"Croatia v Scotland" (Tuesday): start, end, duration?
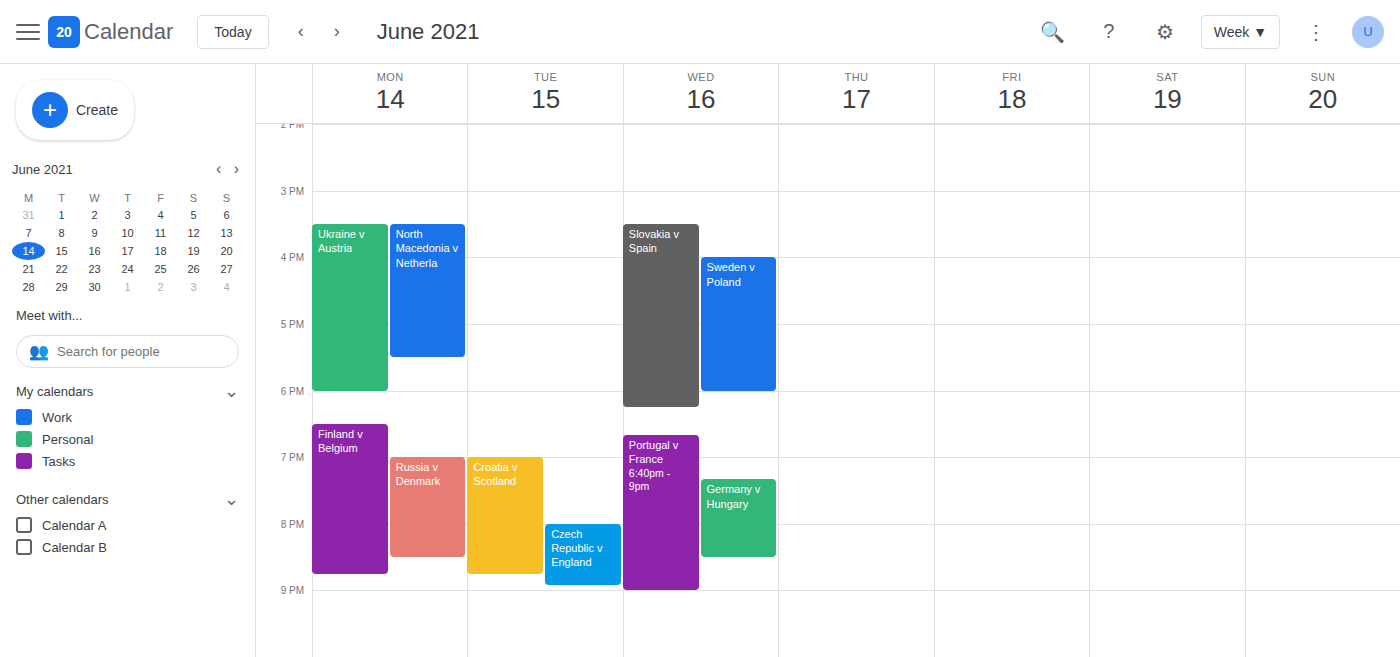
7:00 PM to 8:45 PM, 1 hour 45 minutes